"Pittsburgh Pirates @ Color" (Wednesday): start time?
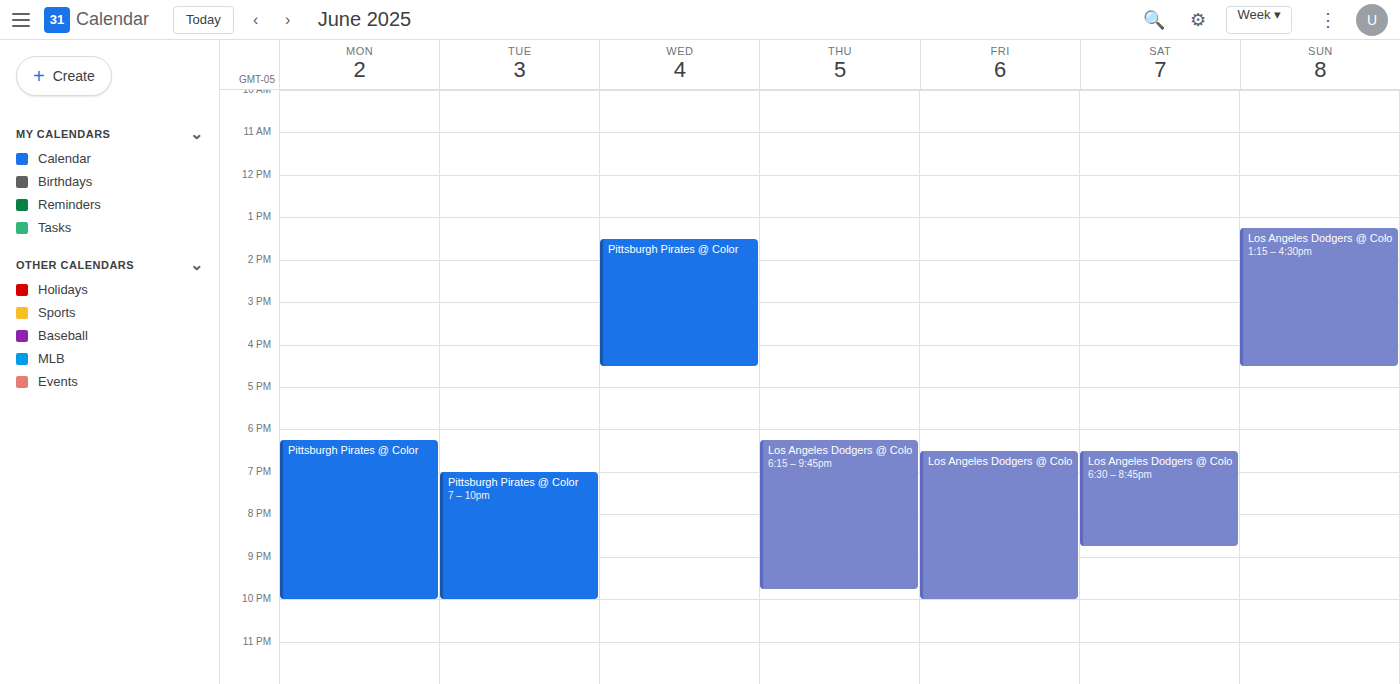
1:30 PM